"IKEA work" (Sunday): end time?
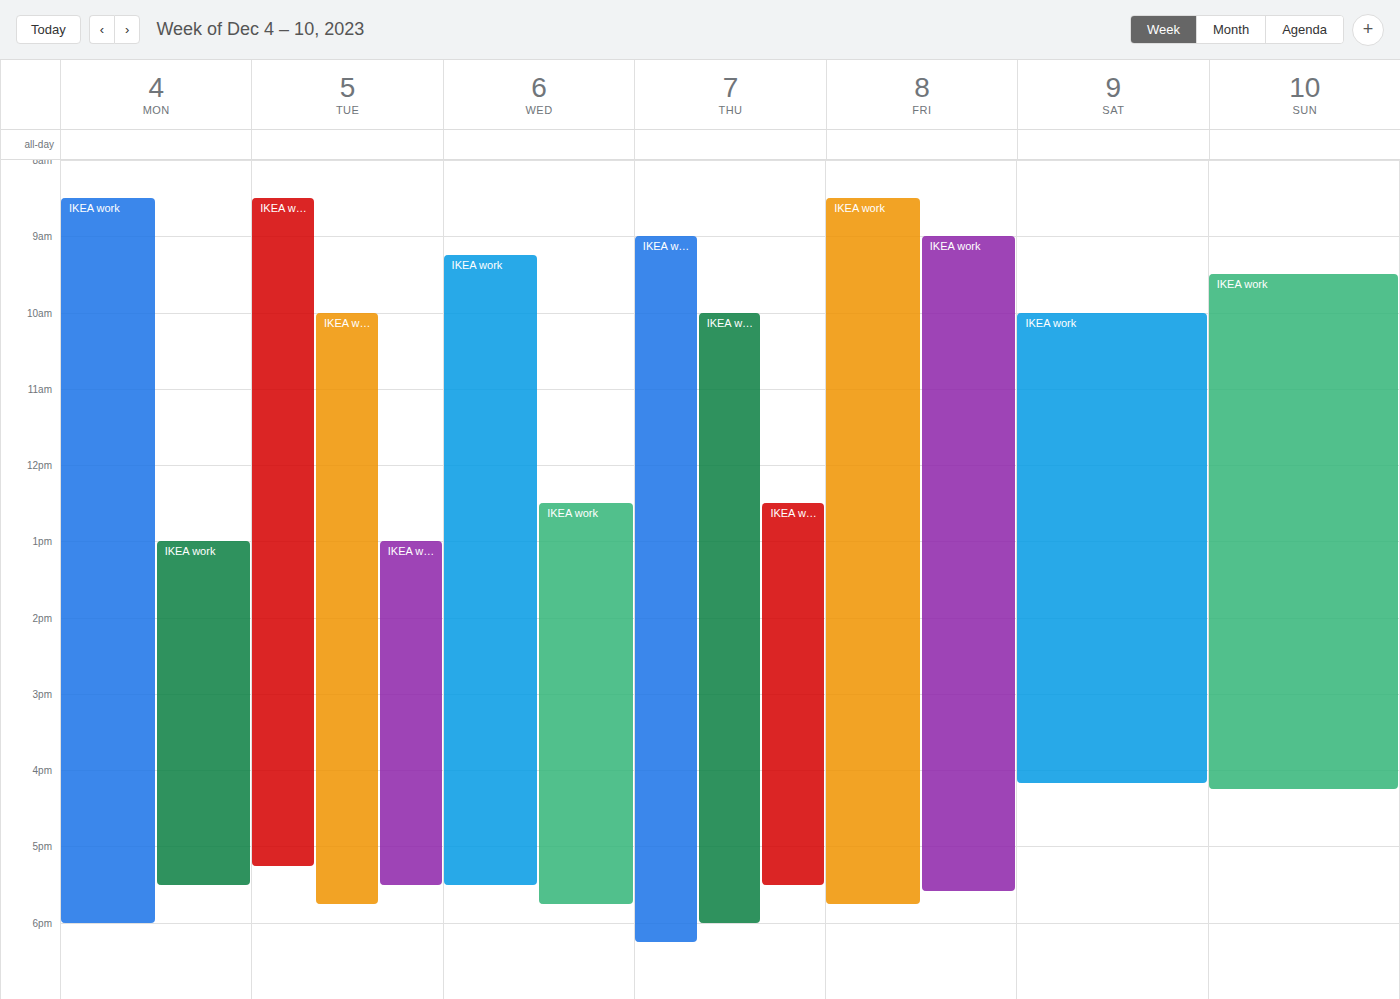
4:15 PM